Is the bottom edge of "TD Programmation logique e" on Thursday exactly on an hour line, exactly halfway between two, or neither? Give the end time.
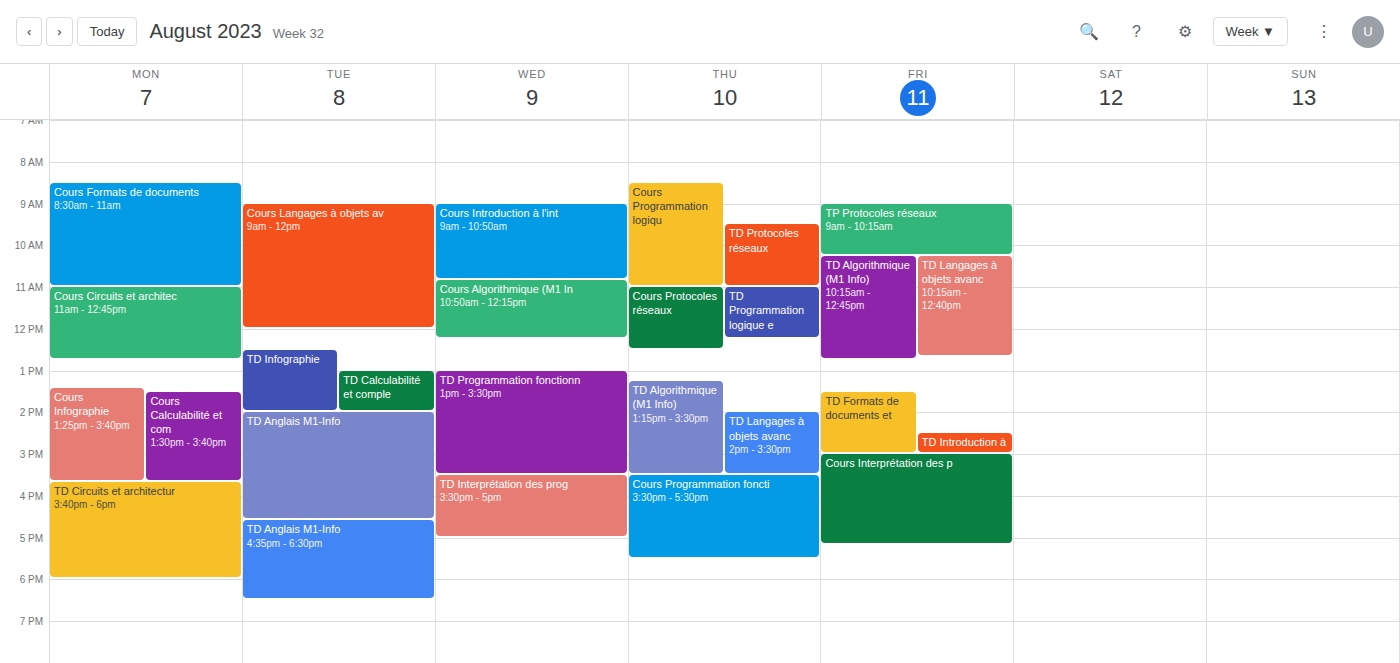
12:15 PM -- neither: a quarter of the way from the 12 PM line to the 1 PM line.